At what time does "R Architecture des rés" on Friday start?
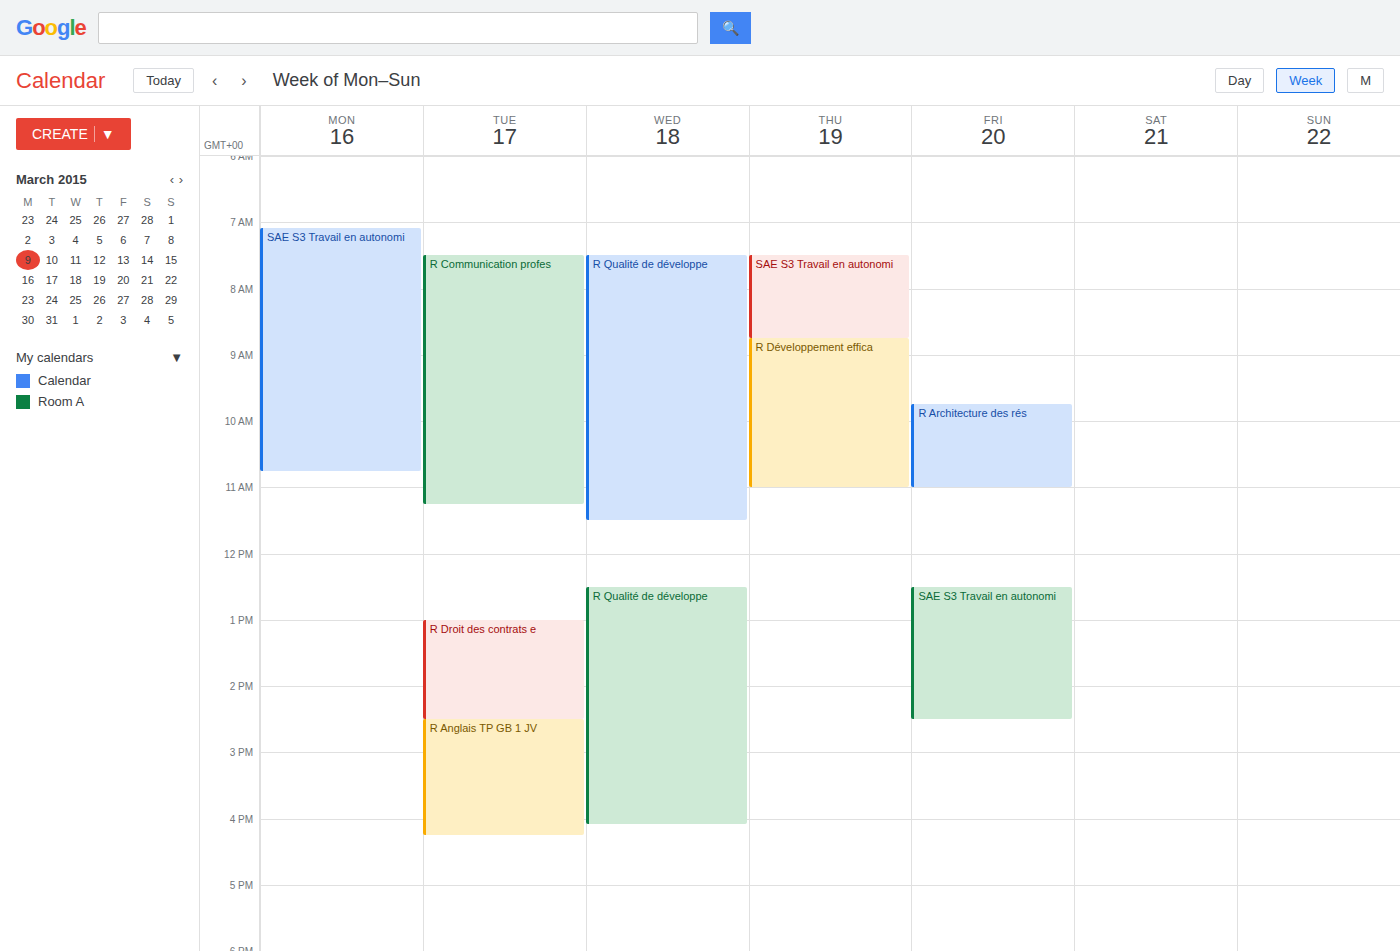
09:45